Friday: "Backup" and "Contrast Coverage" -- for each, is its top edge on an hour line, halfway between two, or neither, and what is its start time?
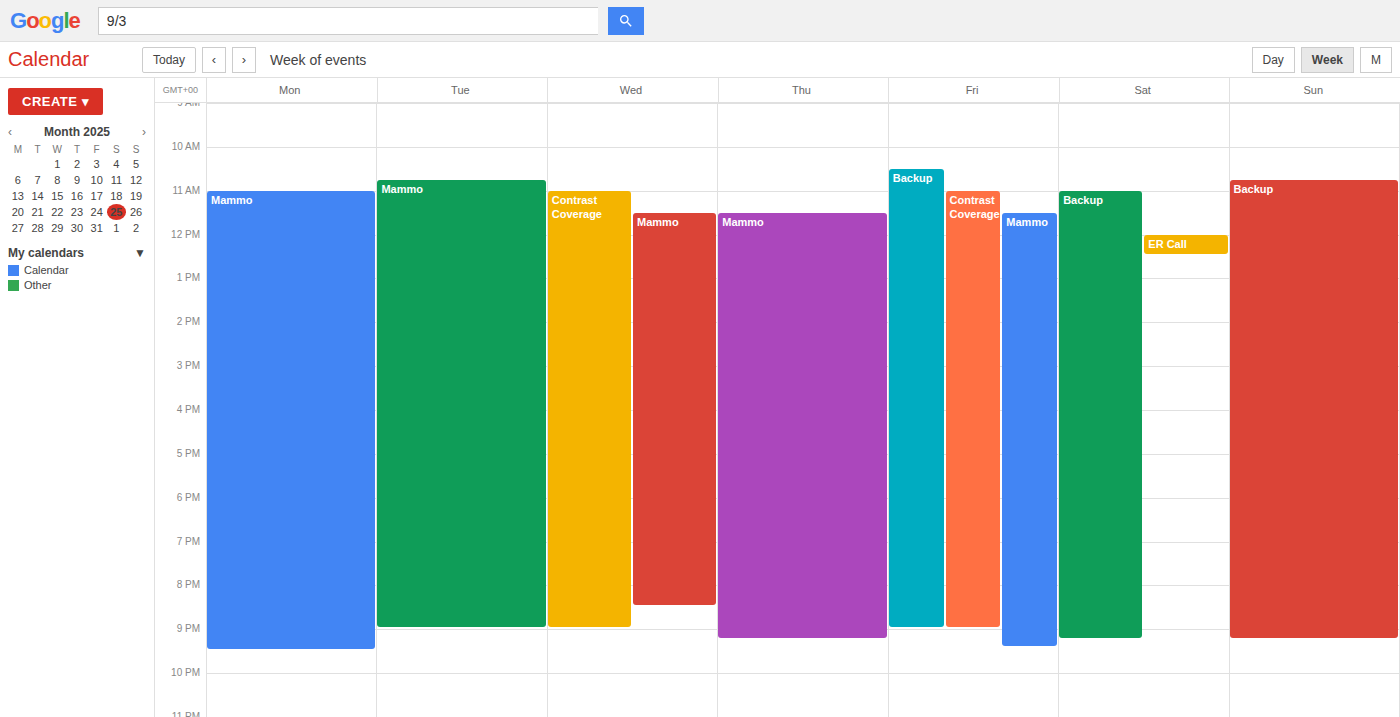
"Backup": 10:30 AM, halfway between the 10 AM and 11 AM lines. "Contrast Coverage": 11:00 AM, exactly on the 11 AM line.